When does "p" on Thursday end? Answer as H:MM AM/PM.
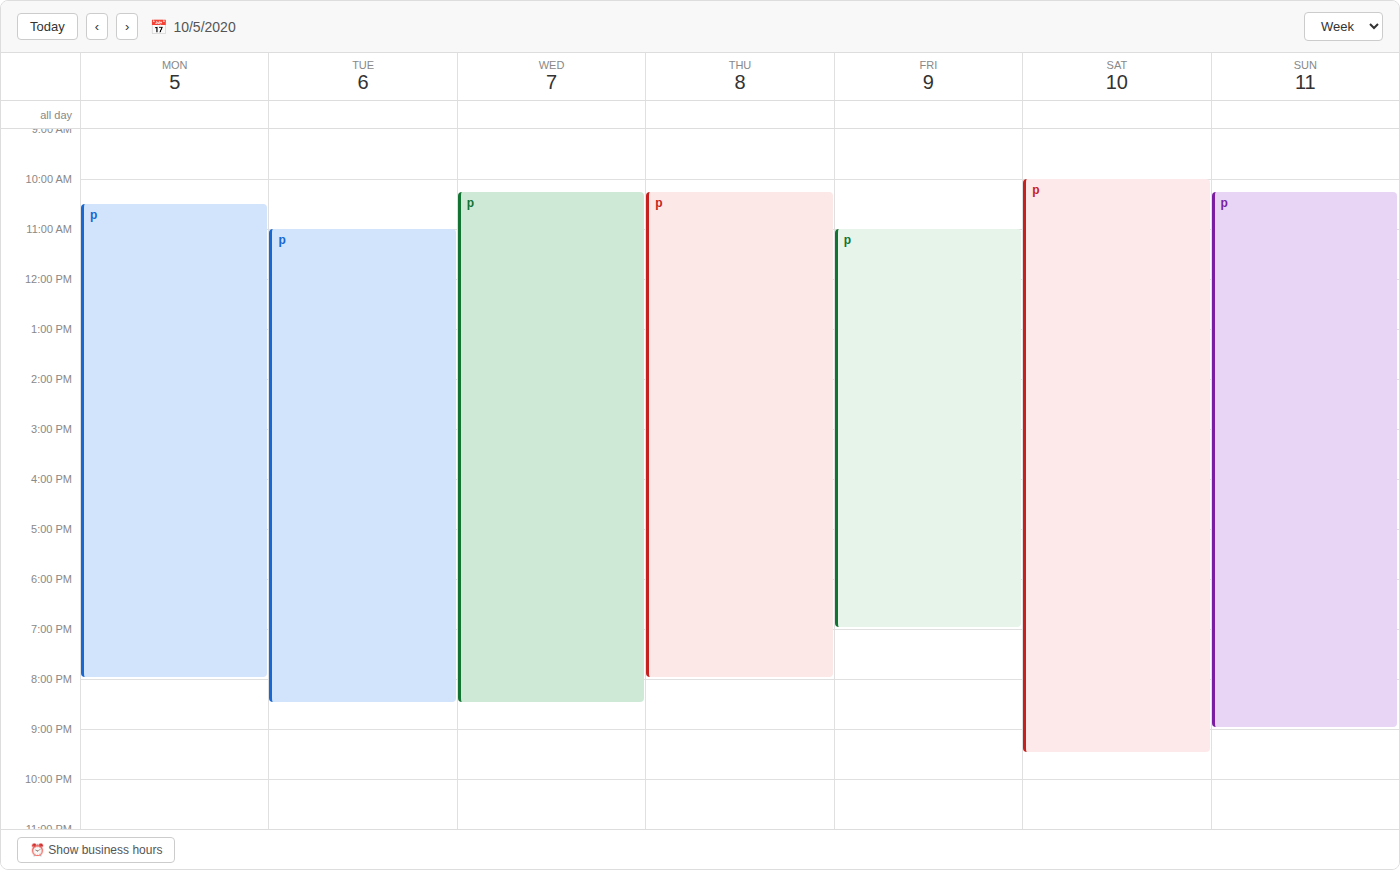
8:00 PM